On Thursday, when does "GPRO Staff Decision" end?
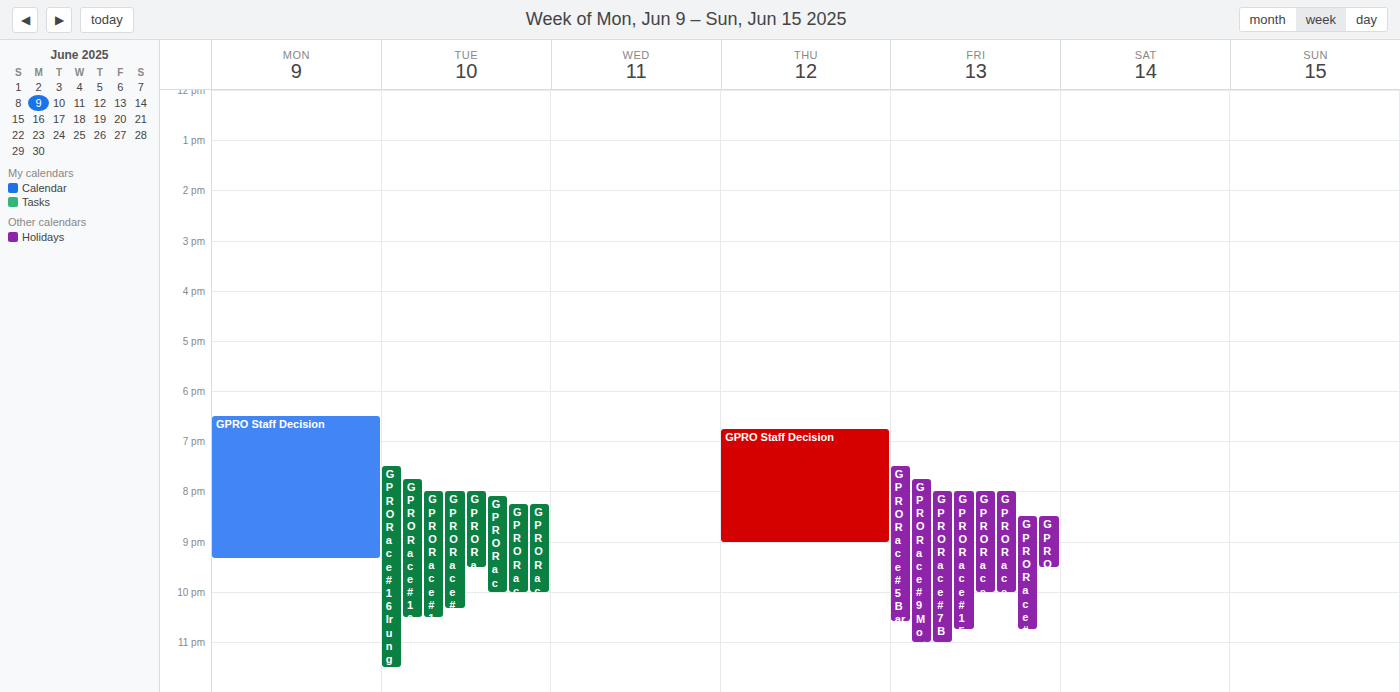
9:00 PM